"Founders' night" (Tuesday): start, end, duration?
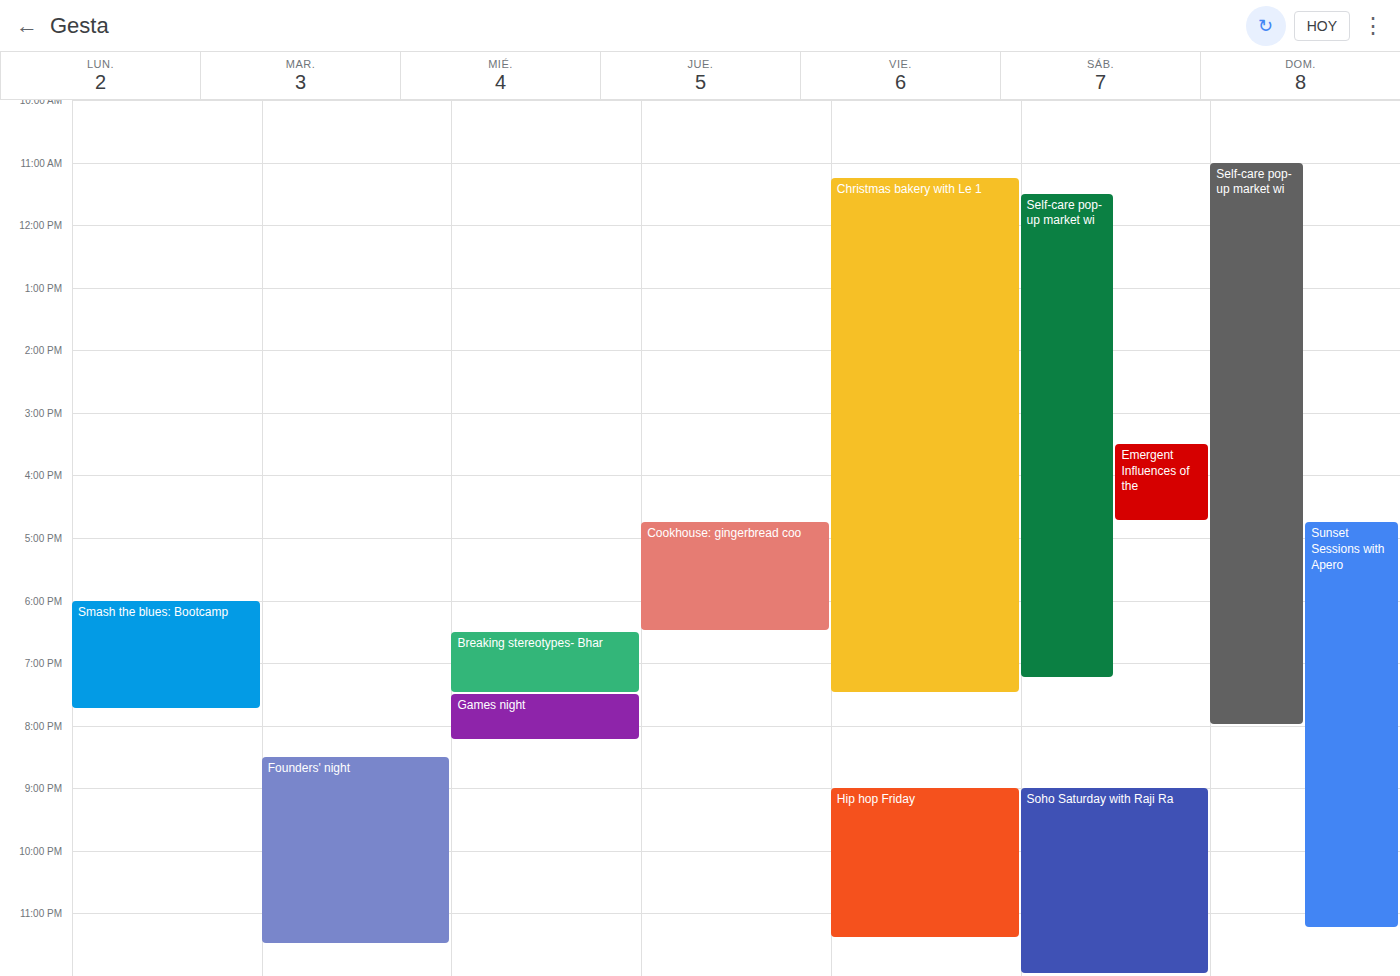
8:30 PM to 11:30 PM, 3 hours